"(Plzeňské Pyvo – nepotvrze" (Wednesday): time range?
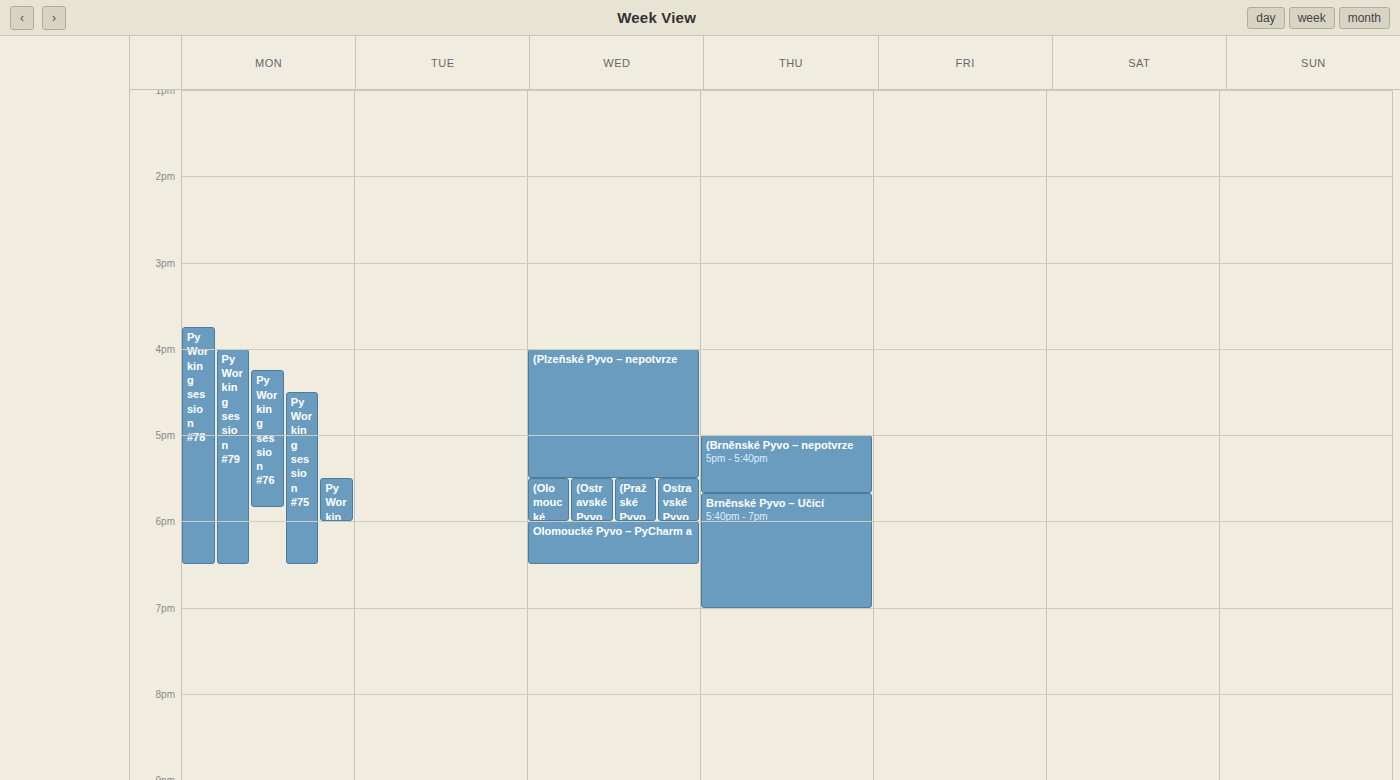
4:00 PM to 5:30 PM